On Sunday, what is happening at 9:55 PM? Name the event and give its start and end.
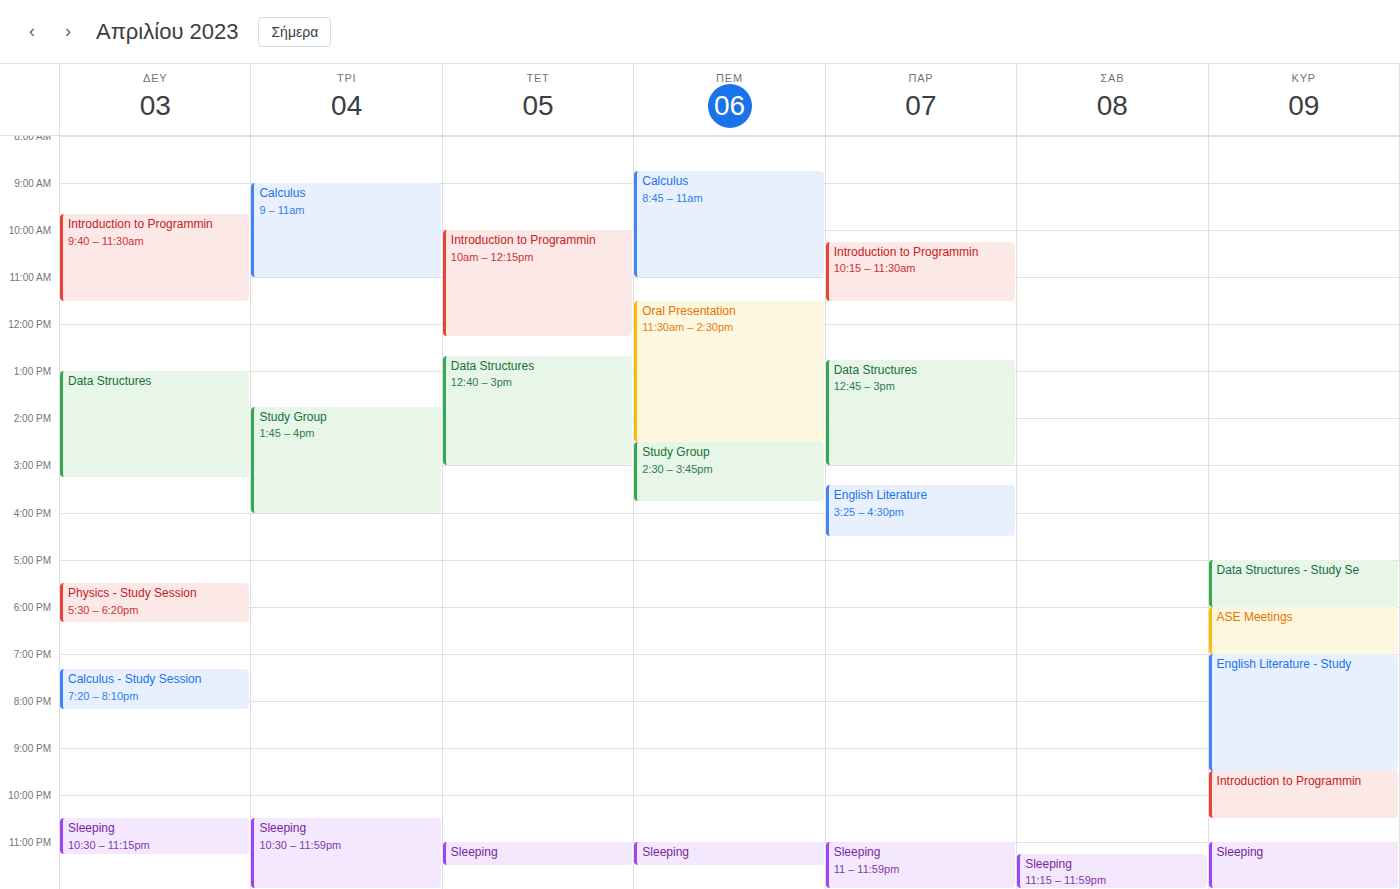
"Introduction to Programmin", 9:30 PM to 10:30 PM